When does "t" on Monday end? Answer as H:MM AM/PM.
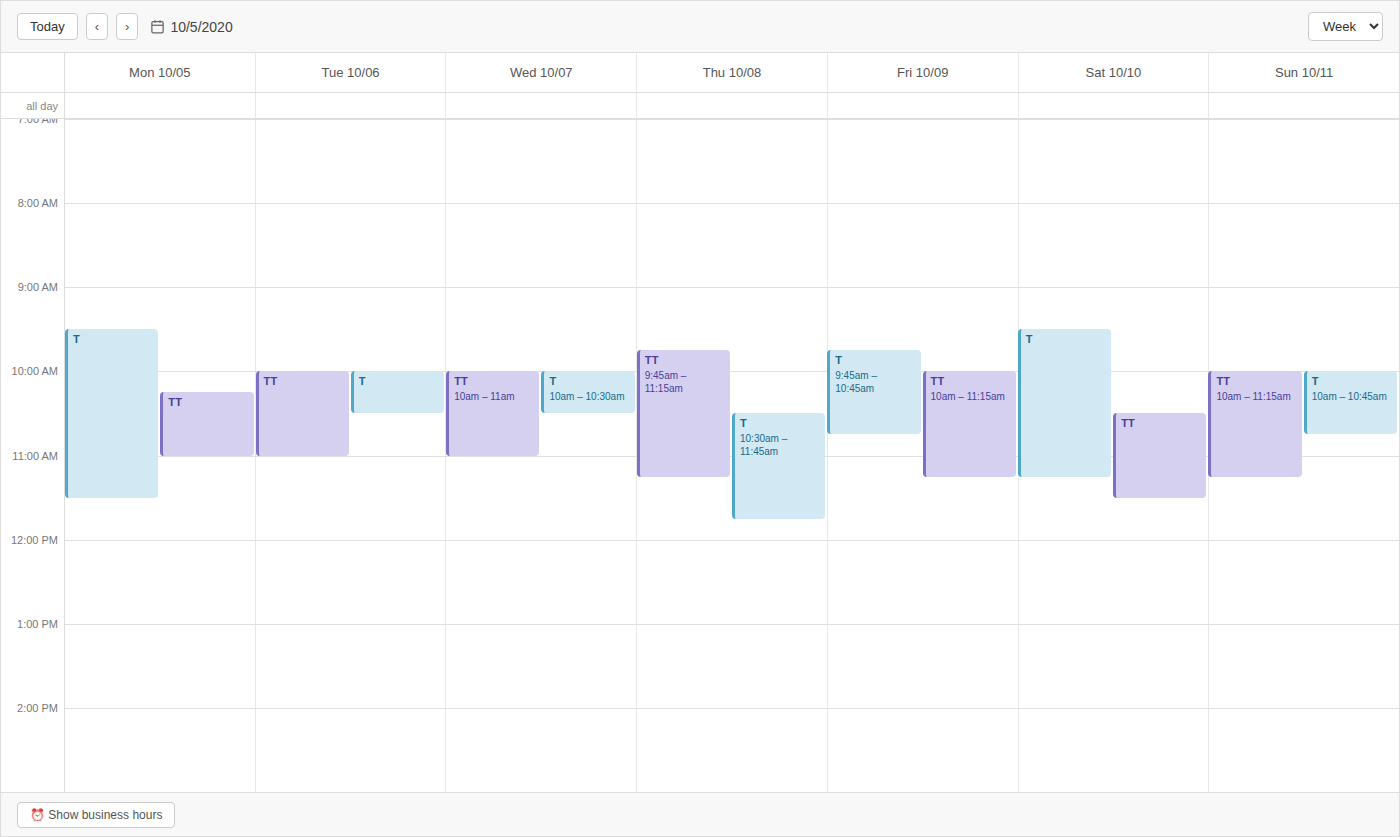
11:30 AM